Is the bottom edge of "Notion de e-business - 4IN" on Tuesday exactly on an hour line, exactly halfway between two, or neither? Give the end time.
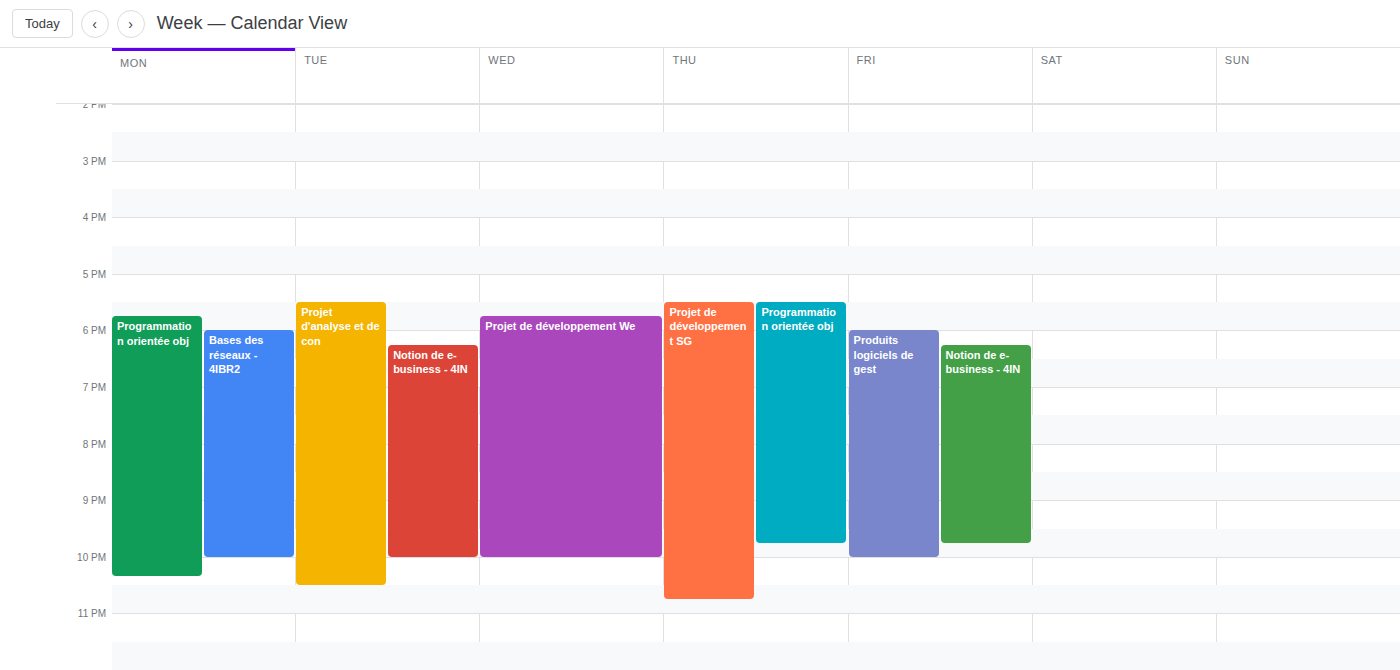
10:00 PM -- exactly on the 10 PM line.